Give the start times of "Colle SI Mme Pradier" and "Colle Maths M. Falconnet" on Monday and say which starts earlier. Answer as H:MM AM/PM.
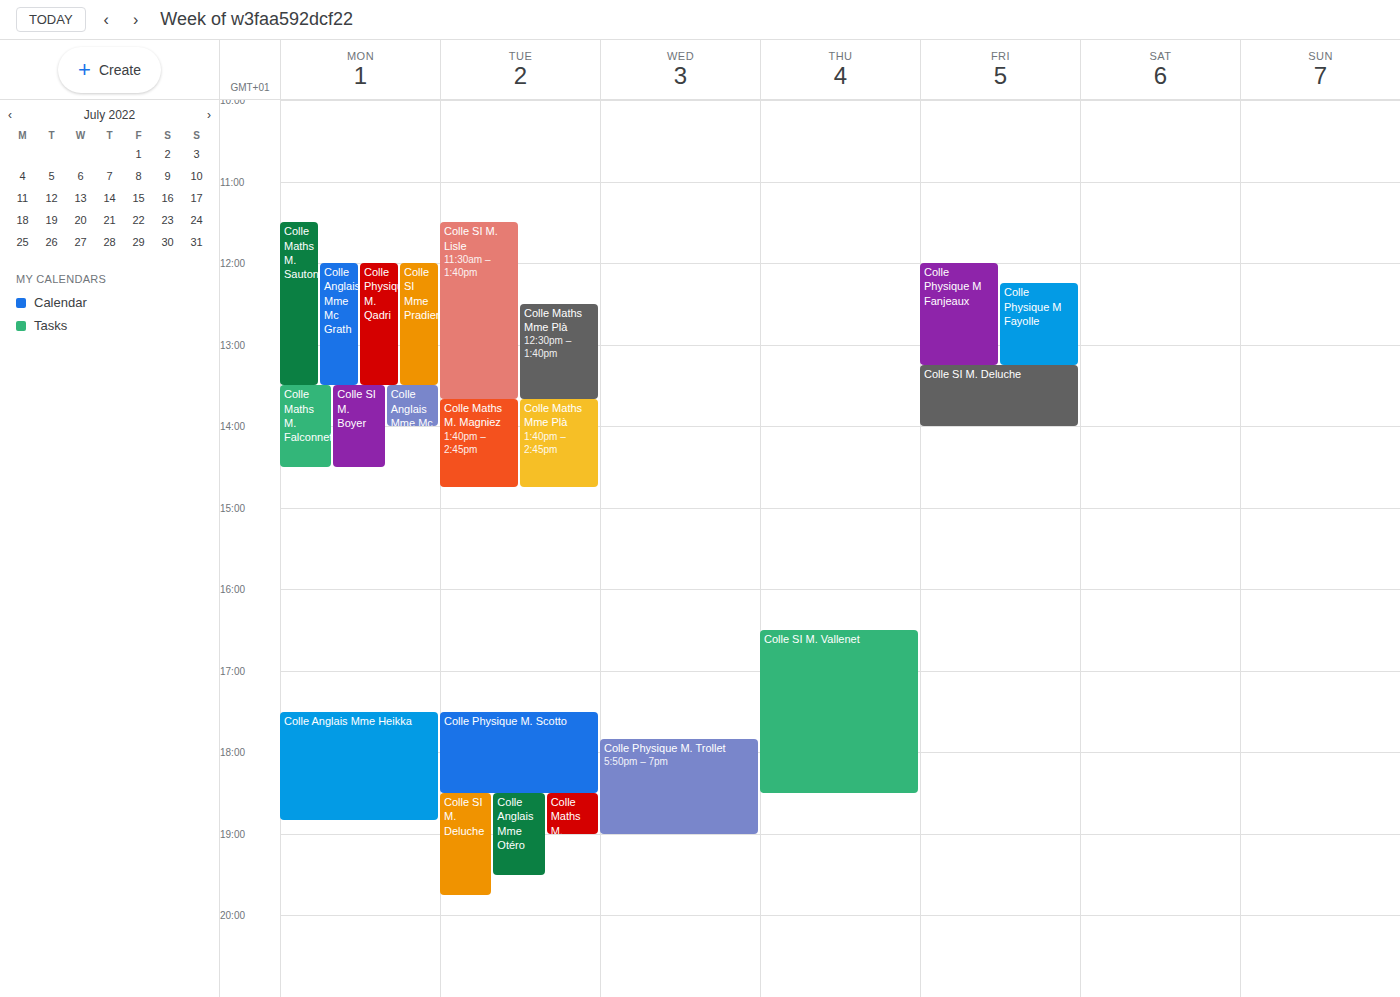
"Colle SI Mme Pradier" 12:00 PM; "Colle Maths M. Falconnet" 1:30 PM.